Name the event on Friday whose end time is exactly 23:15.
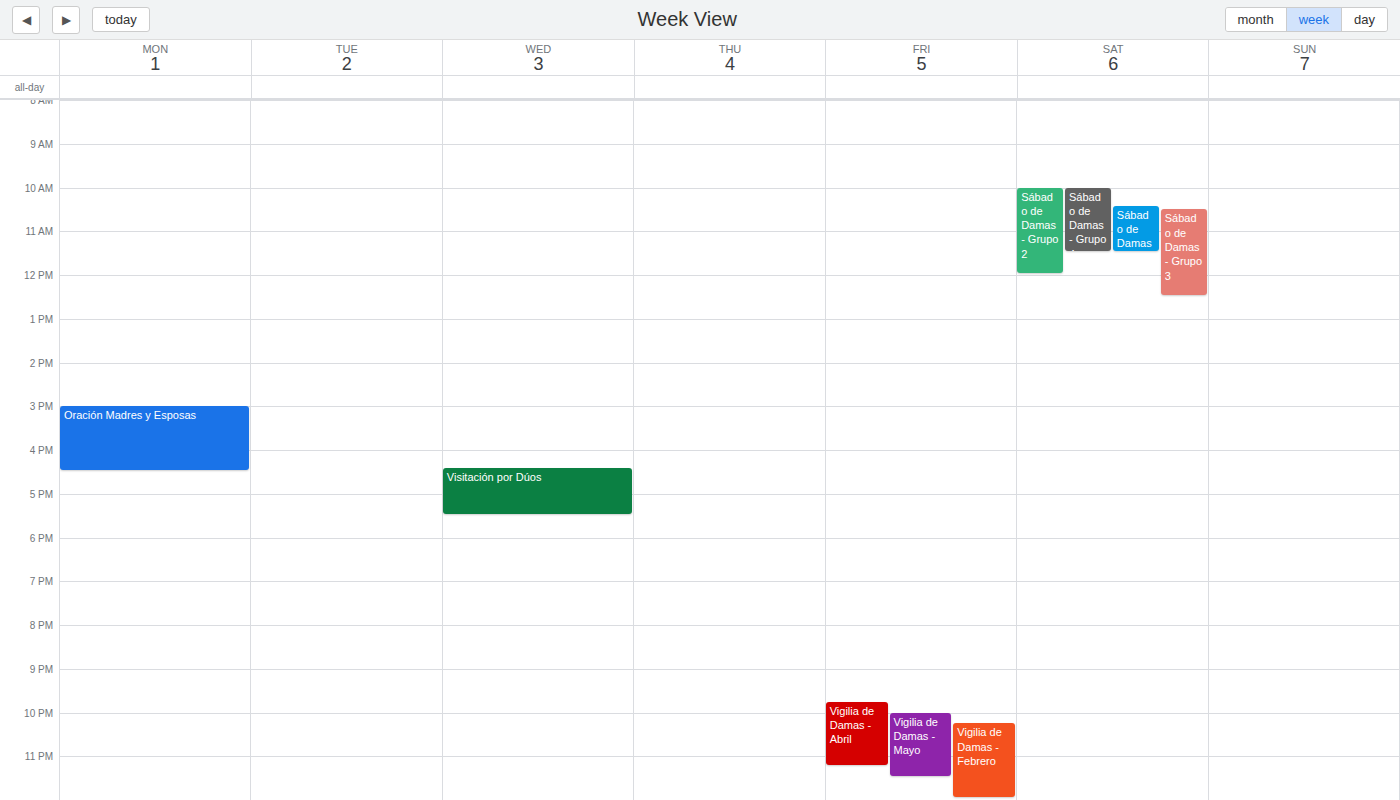
"Vigilia de Damas - Abril"